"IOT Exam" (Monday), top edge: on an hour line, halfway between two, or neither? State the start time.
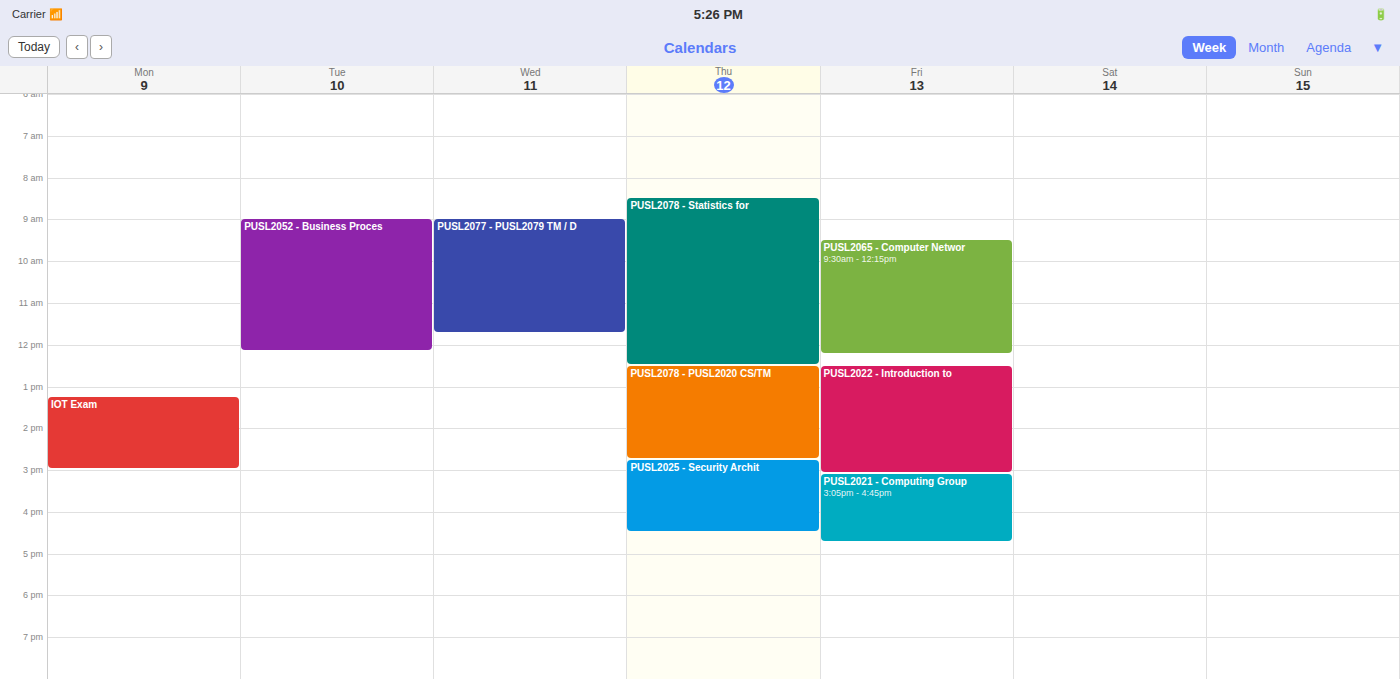
1:15 PM -- neither: a quarter of the way from the 1 PM line to the 2 PM line.